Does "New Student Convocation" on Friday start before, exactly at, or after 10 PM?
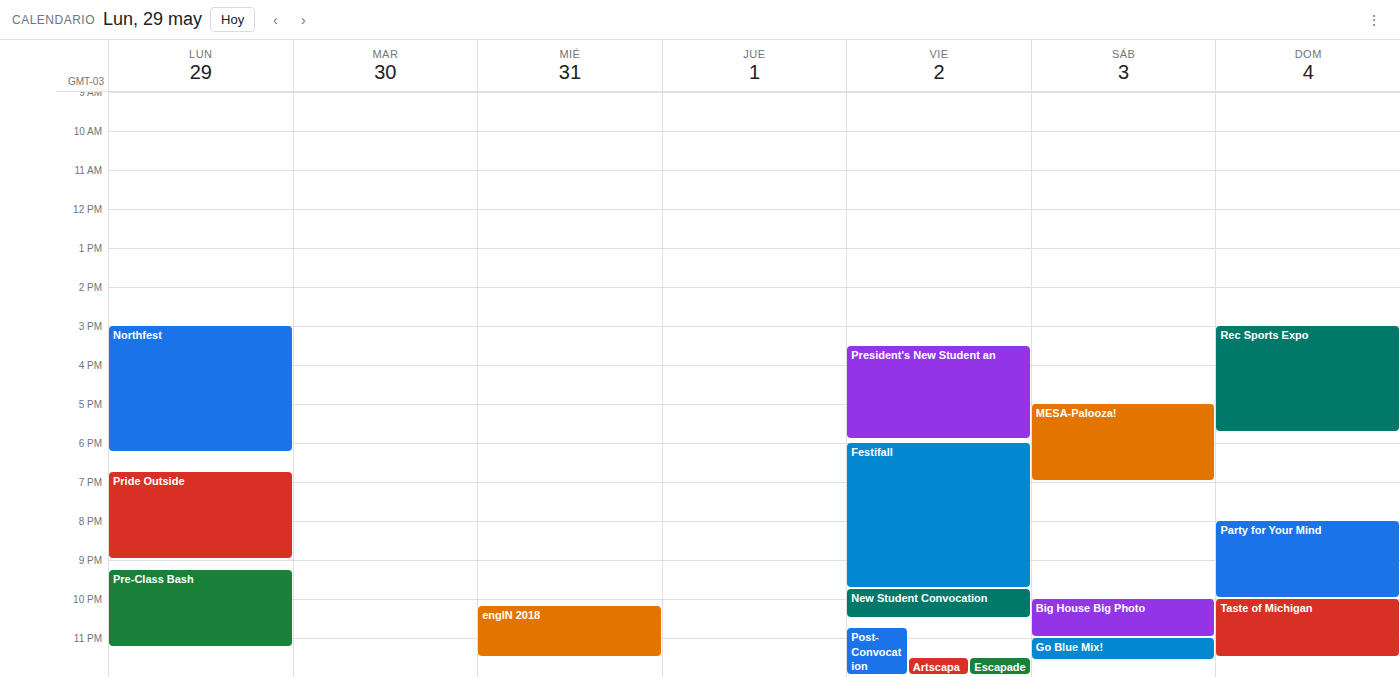
9:45 PM -- before 10 PM, 15 minutes above the 10 PM line.